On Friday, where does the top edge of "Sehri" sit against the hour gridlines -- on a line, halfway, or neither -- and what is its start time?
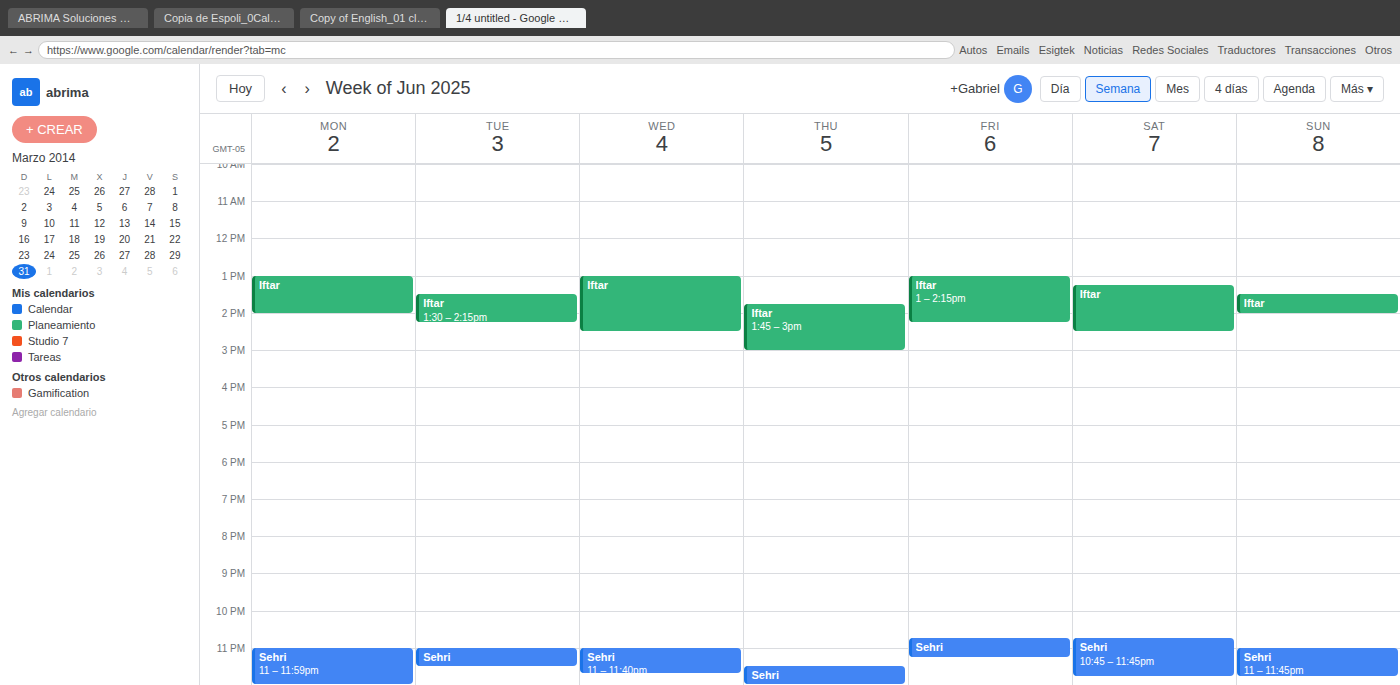
10:45 PM -- neither: three quarters of the way from the 10 PM line to the 11 PM line.